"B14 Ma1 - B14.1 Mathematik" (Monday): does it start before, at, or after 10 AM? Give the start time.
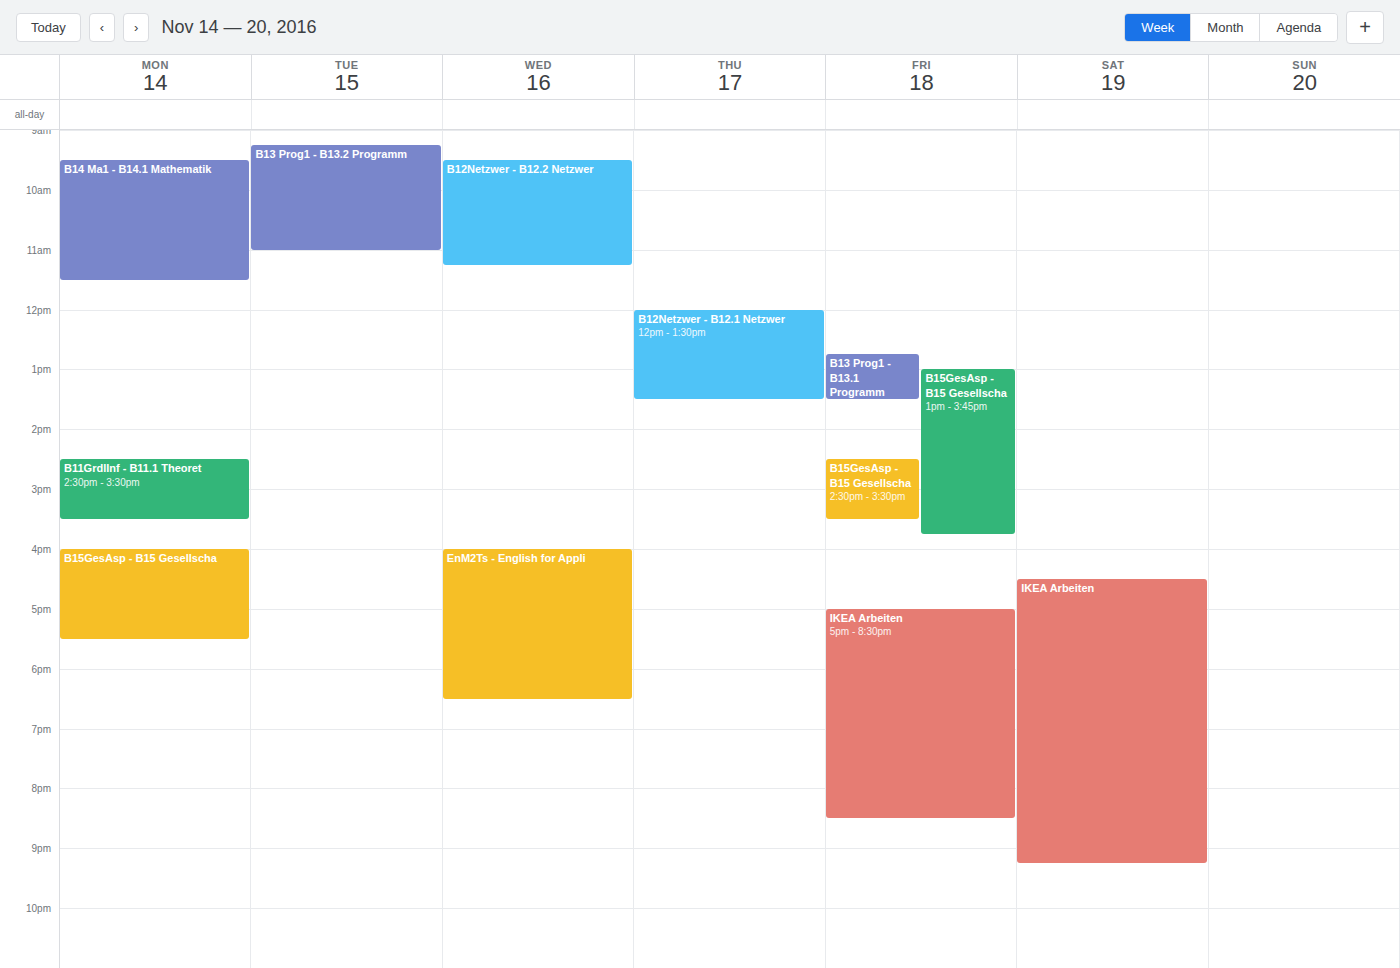
9:30 AM -- before 10 AM, 30 minutes above the 10 AM line.